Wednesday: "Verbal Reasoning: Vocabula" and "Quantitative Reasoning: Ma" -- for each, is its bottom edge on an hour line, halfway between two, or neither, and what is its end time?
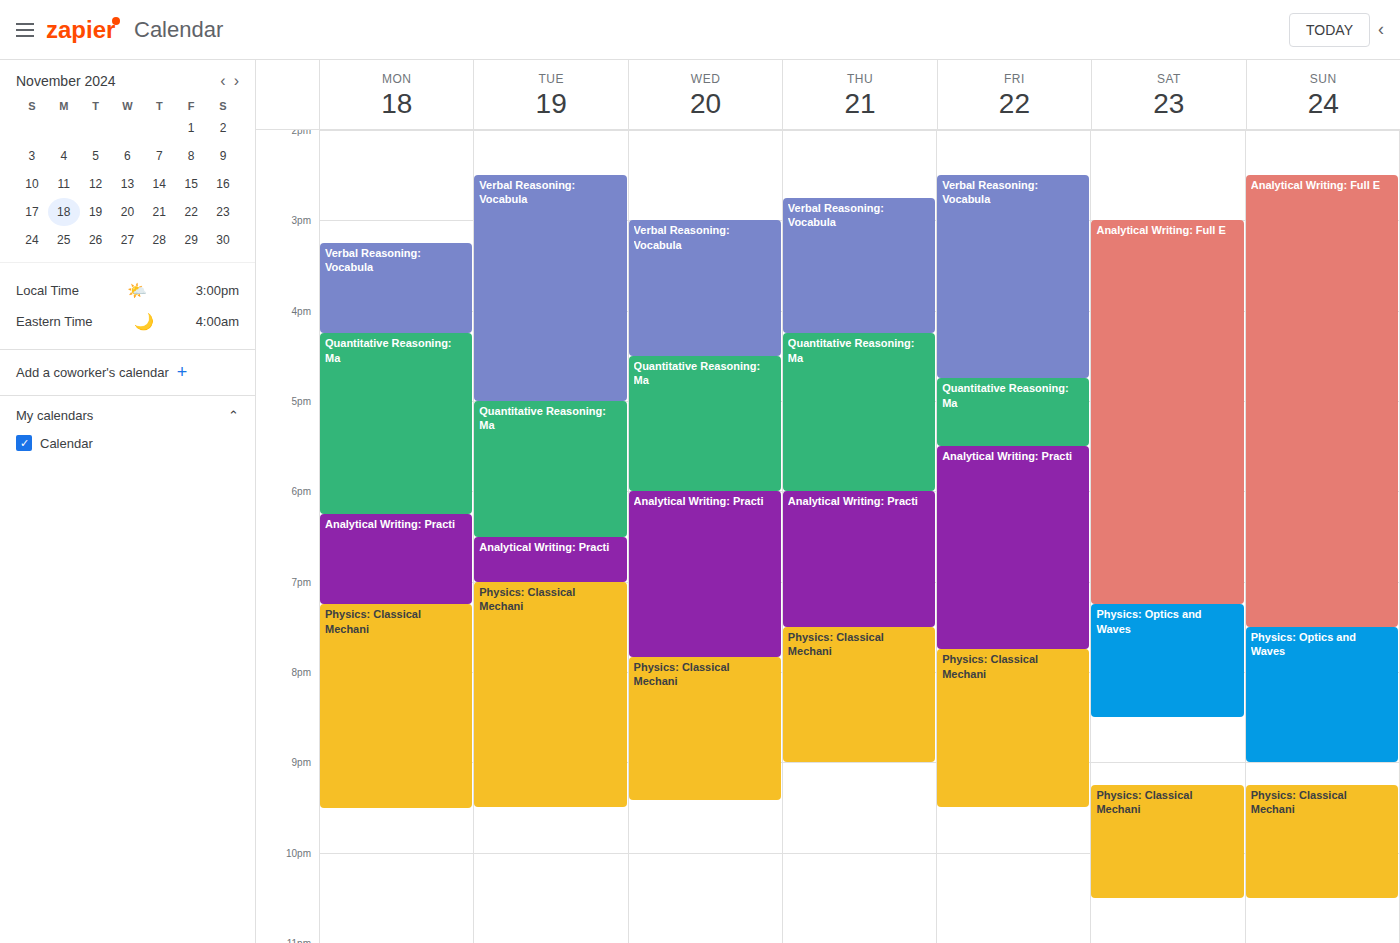
"Verbal Reasoning: Vocabula": 4:30 PM, halfway between the 4 PM and 5 PM lines. "Quantitative Reasoning: Ma": 6:00 PM, exactly on the 6 PM line.